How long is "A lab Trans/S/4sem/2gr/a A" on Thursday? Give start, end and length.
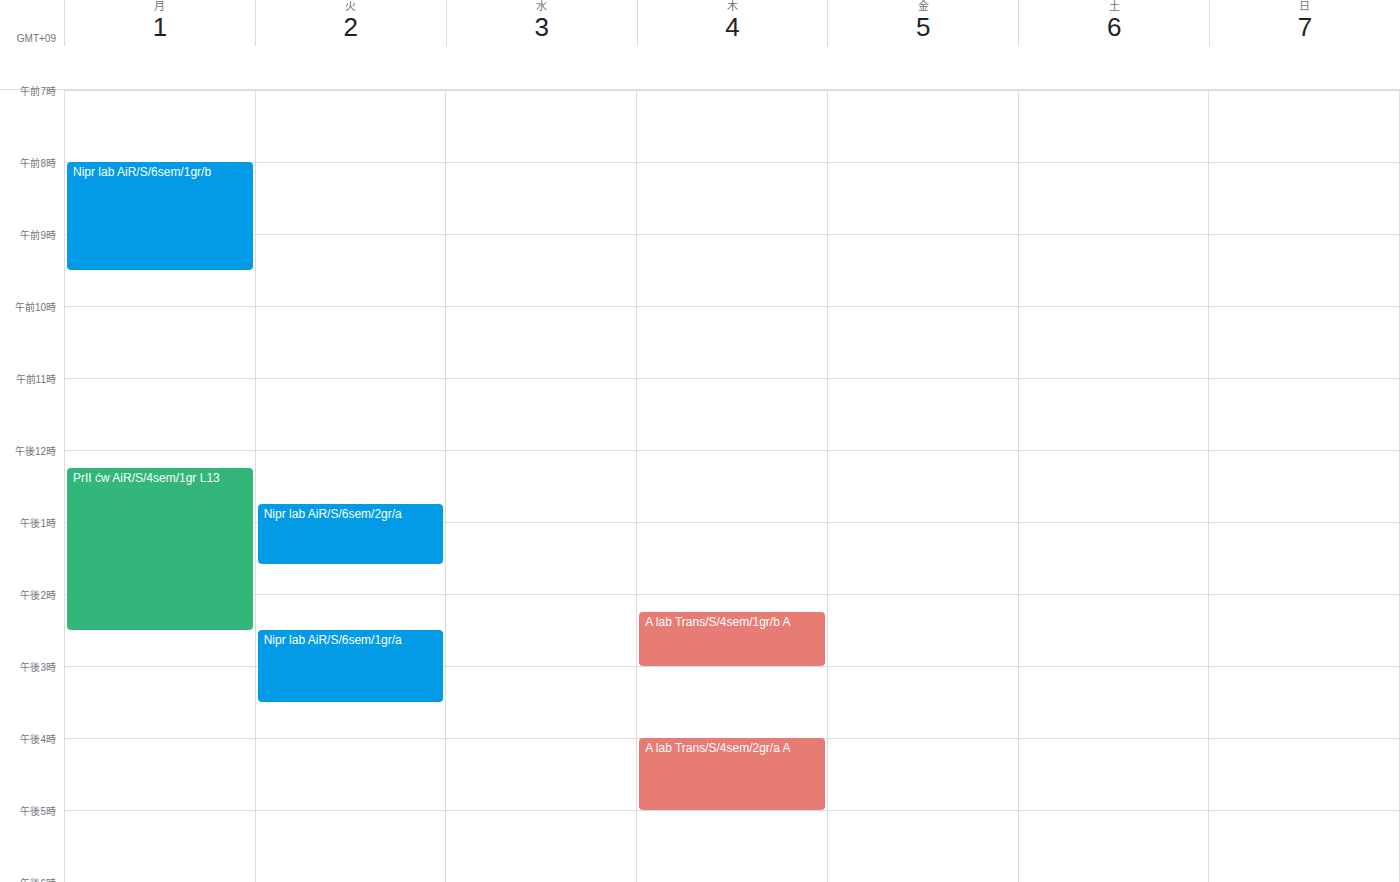
4:00 PM to 5:00 PM, 1 hour